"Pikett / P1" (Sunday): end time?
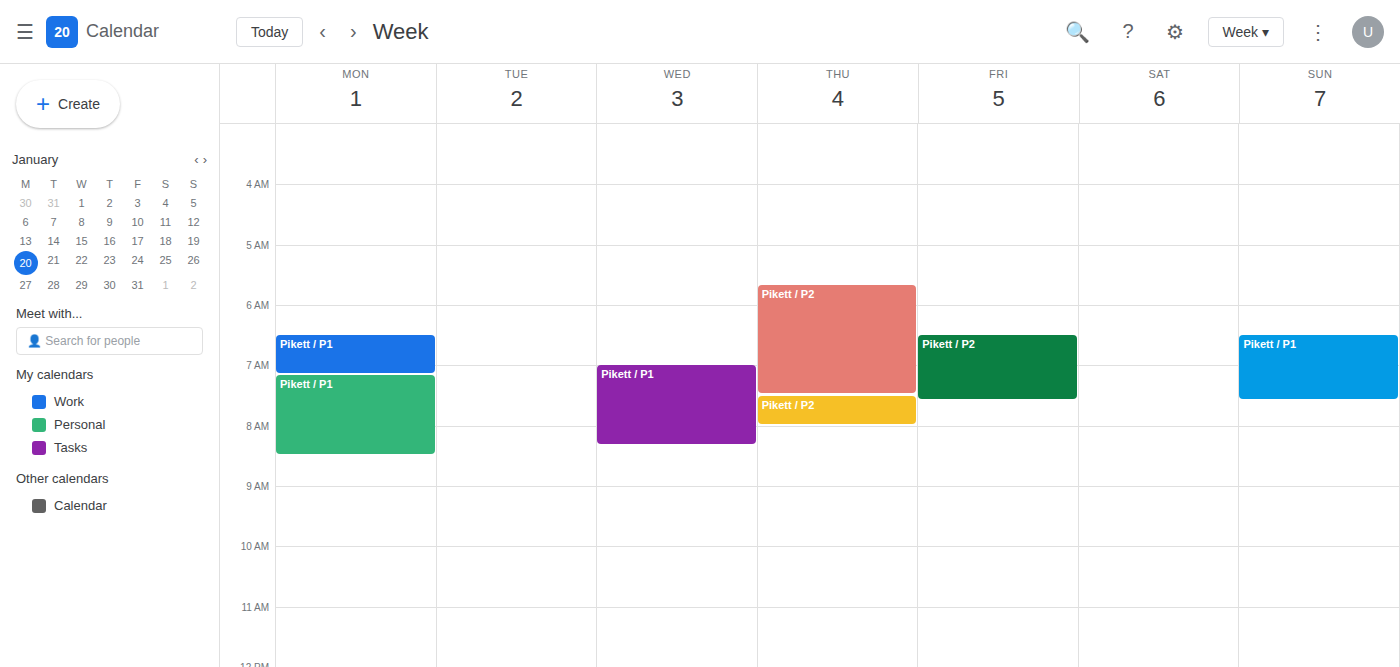
7:35 AM